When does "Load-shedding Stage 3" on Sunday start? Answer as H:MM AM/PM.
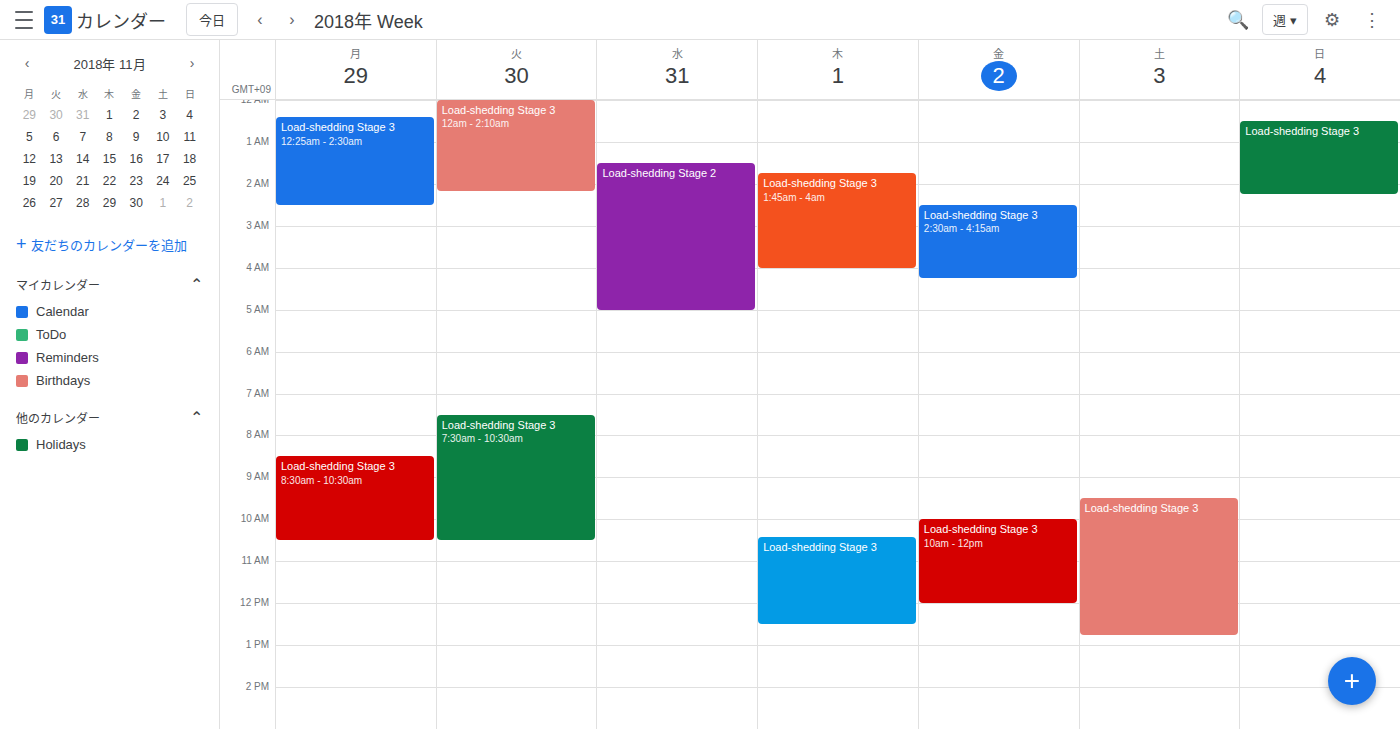
12:30 AM